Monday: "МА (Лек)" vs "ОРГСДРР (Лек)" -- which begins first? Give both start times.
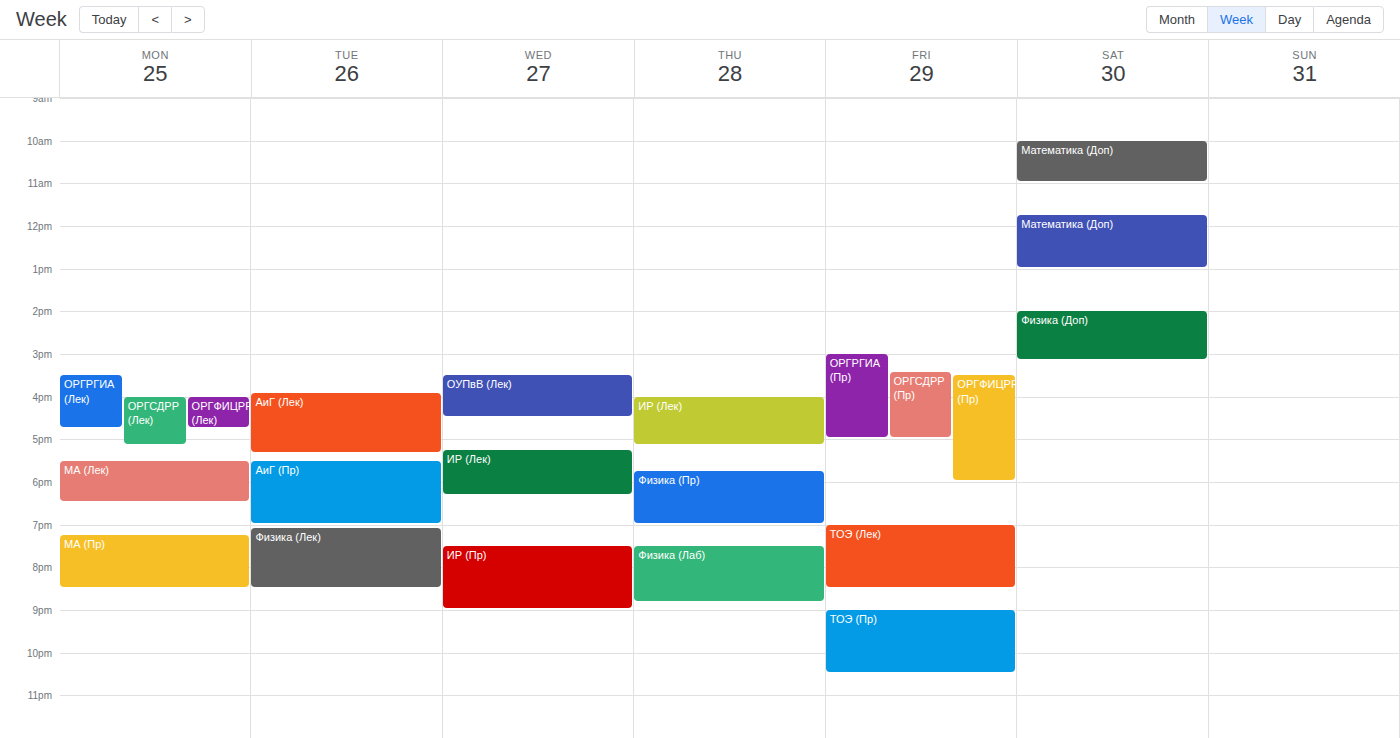
"ОРГСДРР (Лек)" 4:00 PM; "МА (Лек)" 5:30 PM.